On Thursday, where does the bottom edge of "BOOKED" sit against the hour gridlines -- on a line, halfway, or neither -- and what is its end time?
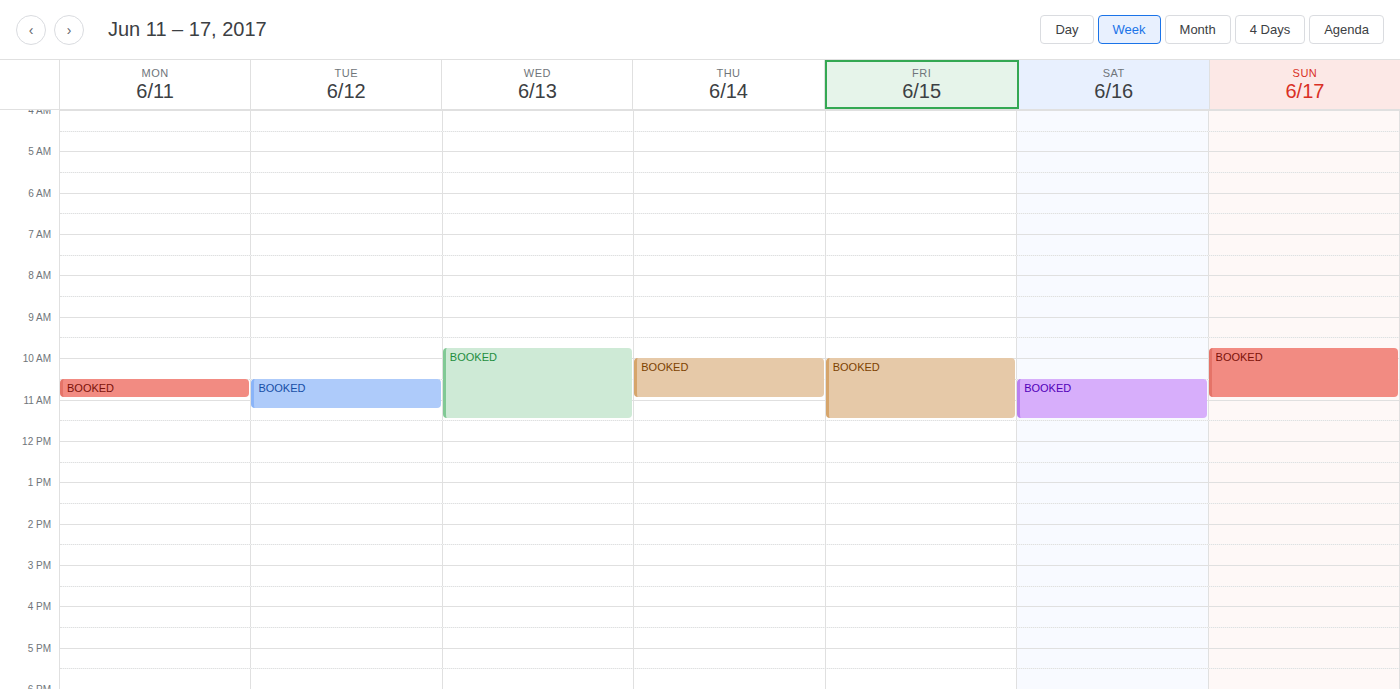
11:00 AM -- exactly on the 11 AM line.